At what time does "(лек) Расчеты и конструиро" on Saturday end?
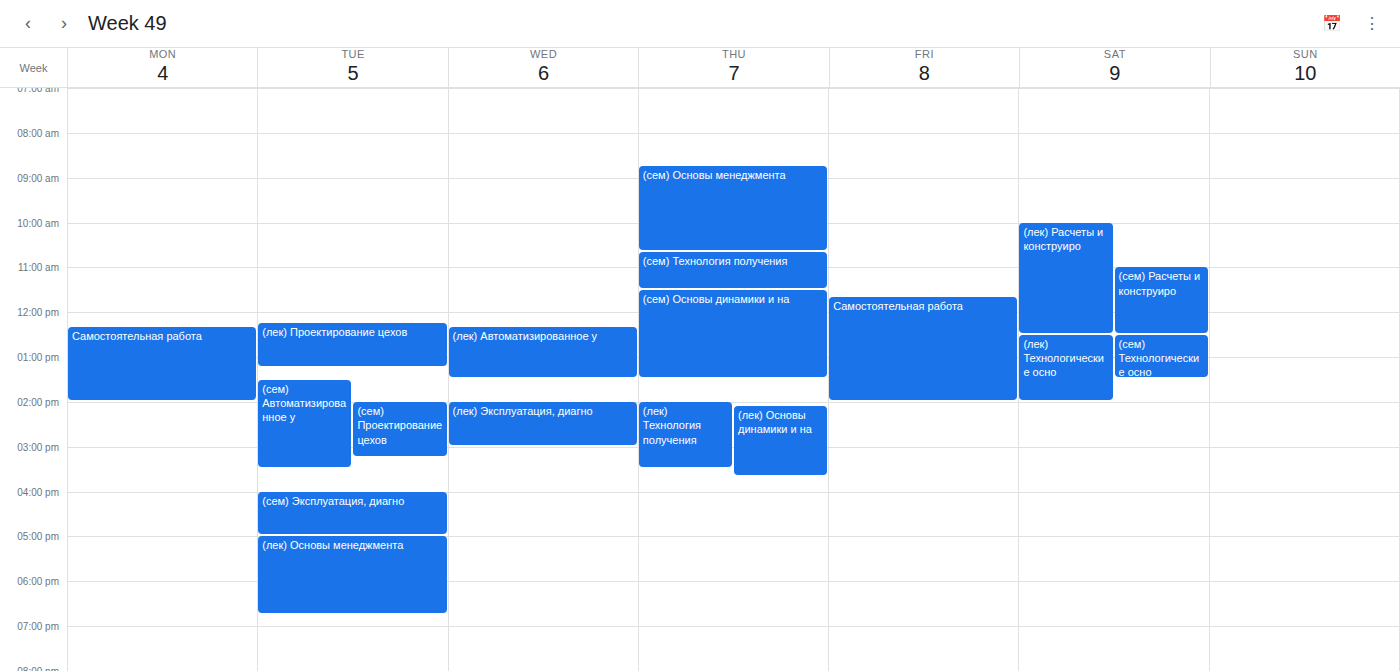
12:30 PM